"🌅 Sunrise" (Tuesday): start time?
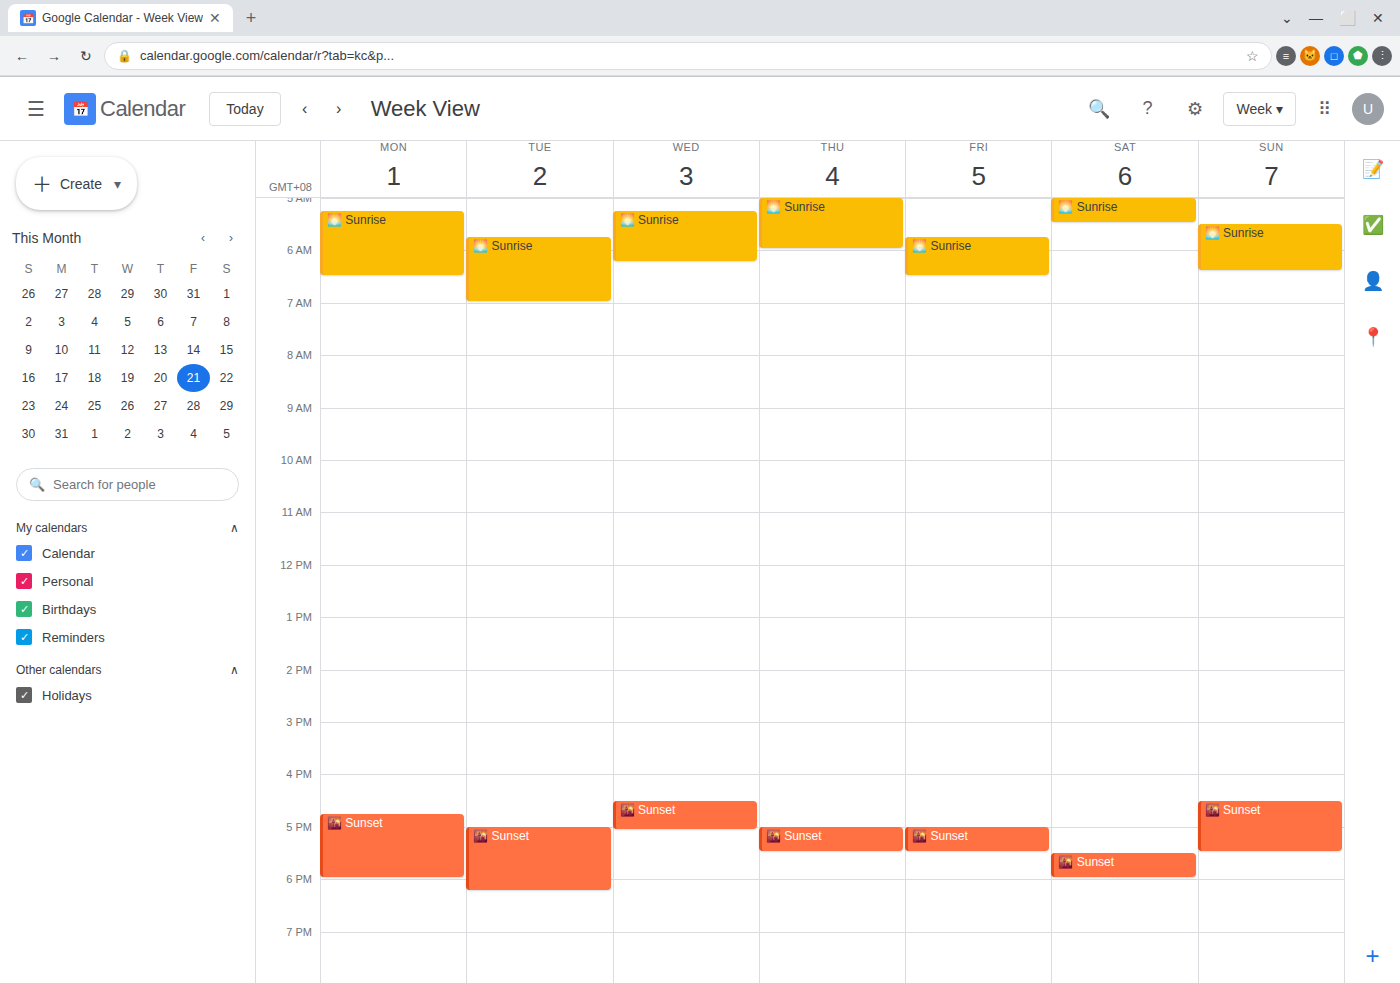
5:45 AM